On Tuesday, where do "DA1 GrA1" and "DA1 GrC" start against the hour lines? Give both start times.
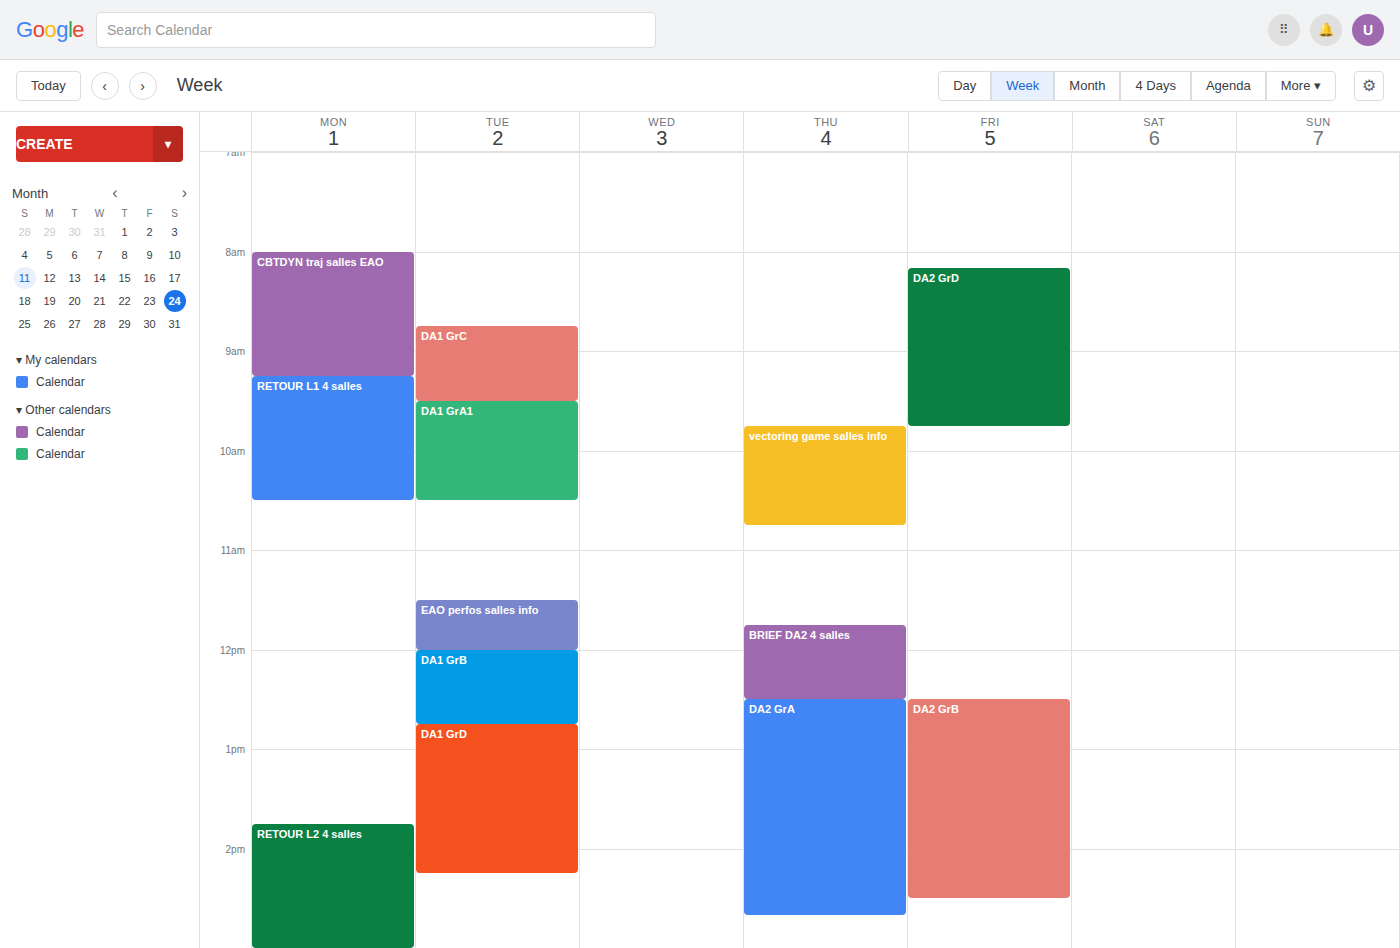
"DA1 GrA1": 9:30 AM, halfway between the 9 AM and 10 AM lines. "DA1 GrC": 8:45 AM, neither: three quarters of the way from the 8 AM line to the 9 AM line.